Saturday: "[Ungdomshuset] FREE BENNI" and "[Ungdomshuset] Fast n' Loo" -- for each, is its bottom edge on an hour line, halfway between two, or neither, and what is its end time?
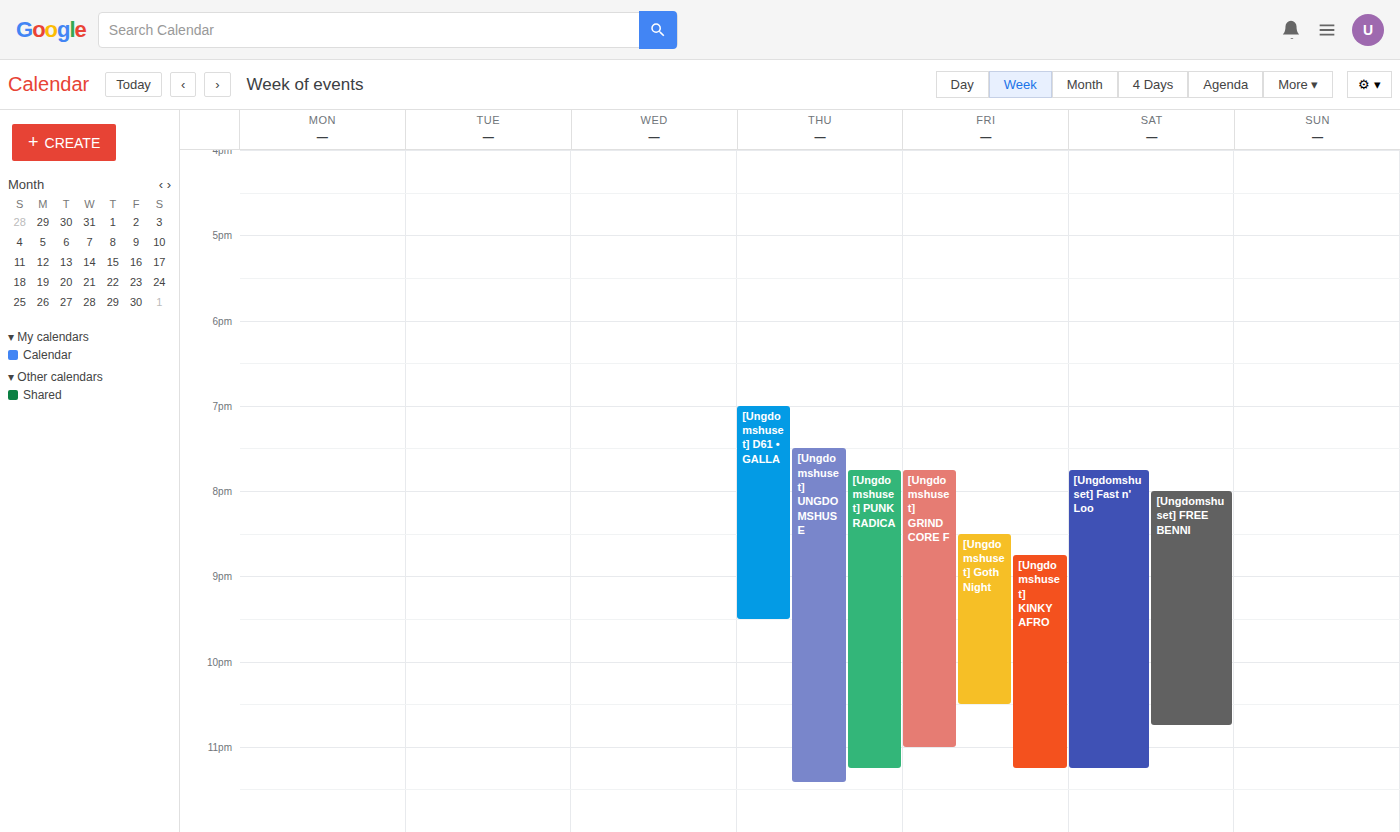
"[Ungdomshuset] FREE BENNI": 22:45, neither: three quarters of the way from the 22:00 line to the 23:00 line. "[Ungdomshuset] Fast n' Loo": 23:15, neither: a quarter of the way from the 23:00 line to the 24:00 line.